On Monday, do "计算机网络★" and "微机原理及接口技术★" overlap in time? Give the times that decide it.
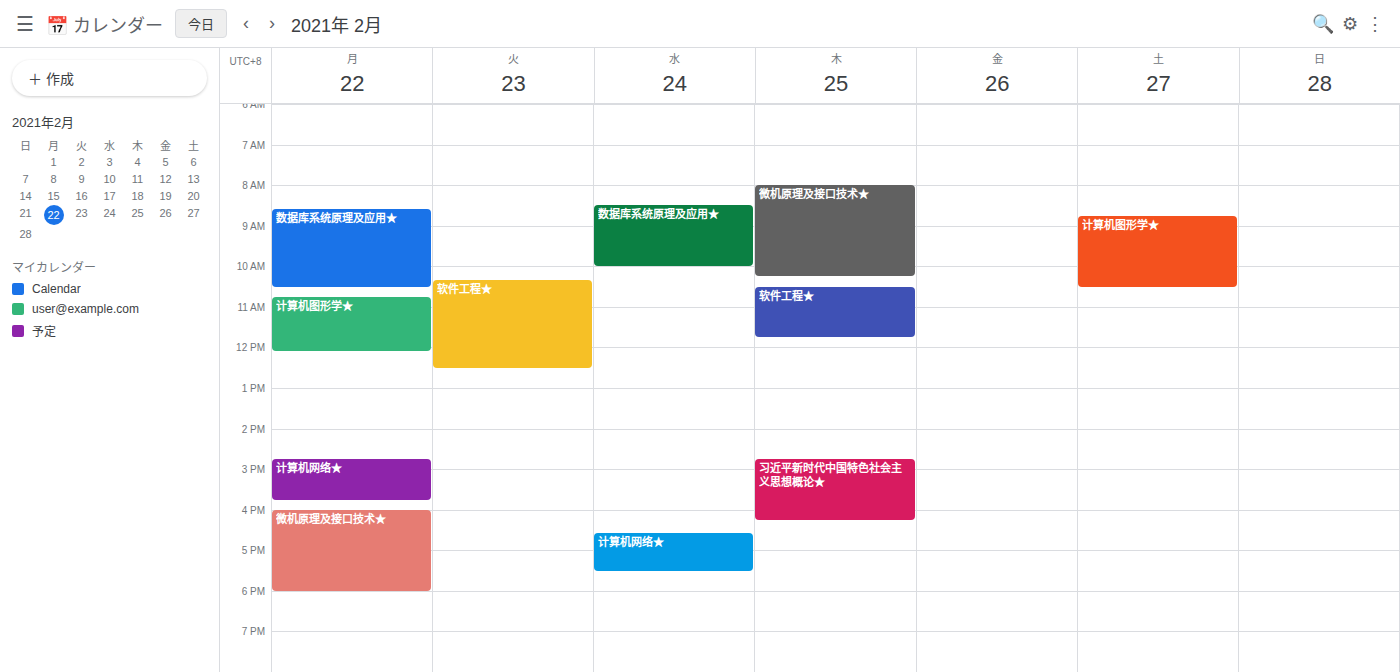
"计算机网络★" ends at 3:45 PM and "微机原理及接口技术★" starts at 4:00 PM -- no overlap.